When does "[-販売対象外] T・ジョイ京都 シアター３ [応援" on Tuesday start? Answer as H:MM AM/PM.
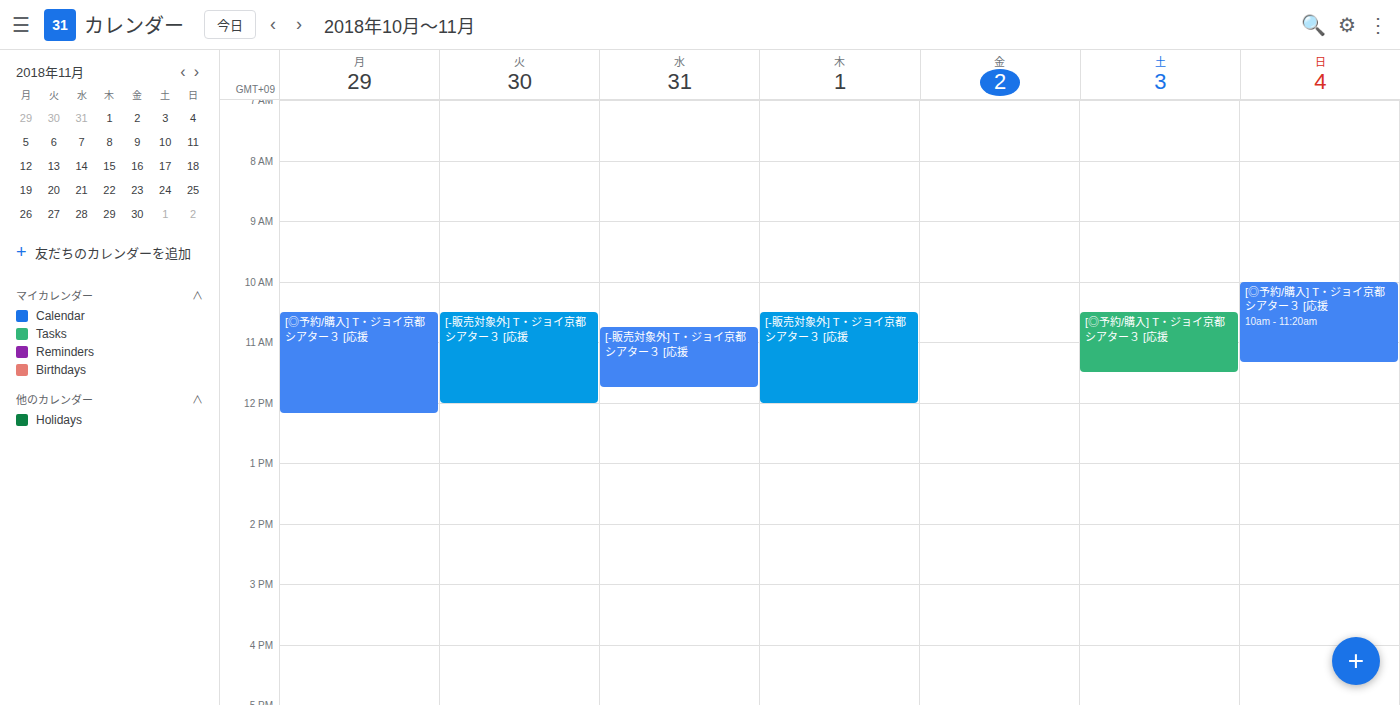
10:30 AM